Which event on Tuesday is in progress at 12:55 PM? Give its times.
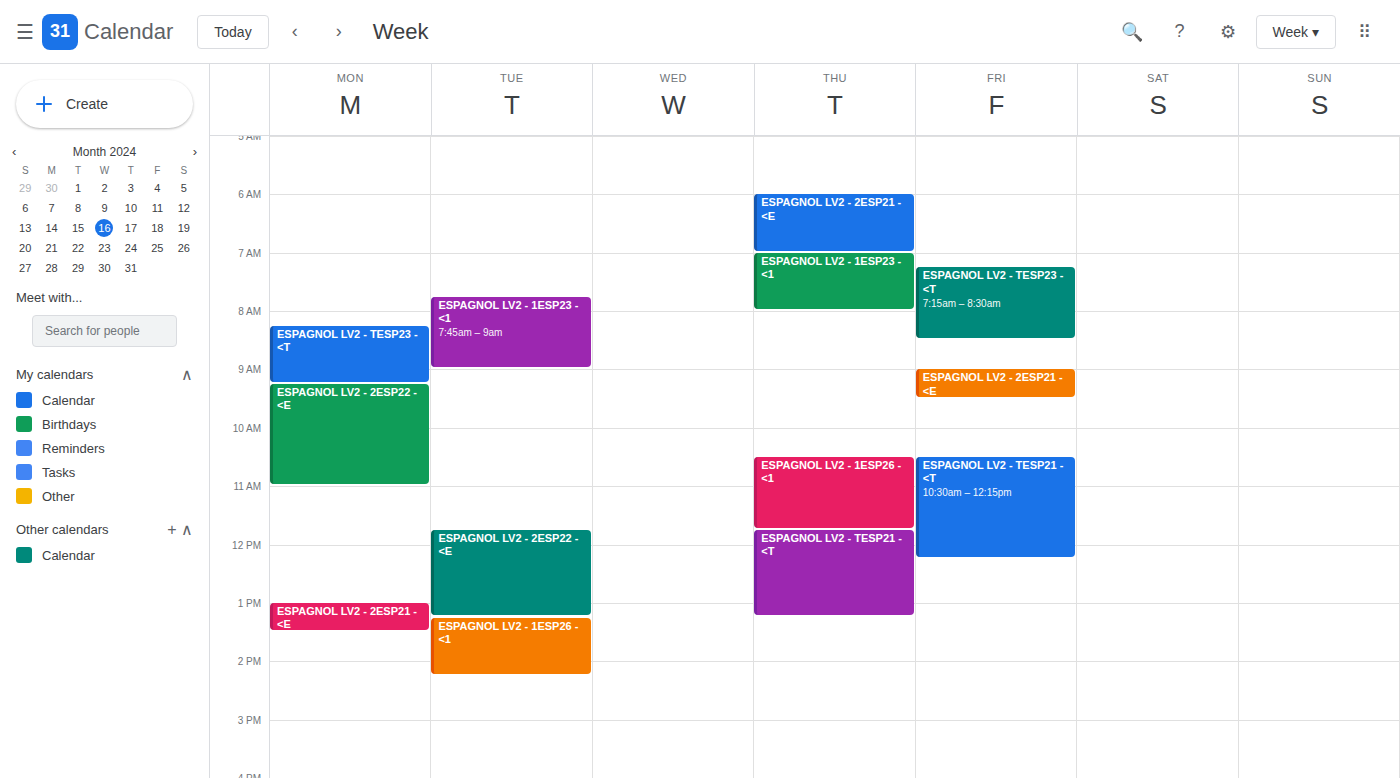
"ESPAGNOL LV2 - 2ESP22 - <E", 11:45 AM to 1:15 PM